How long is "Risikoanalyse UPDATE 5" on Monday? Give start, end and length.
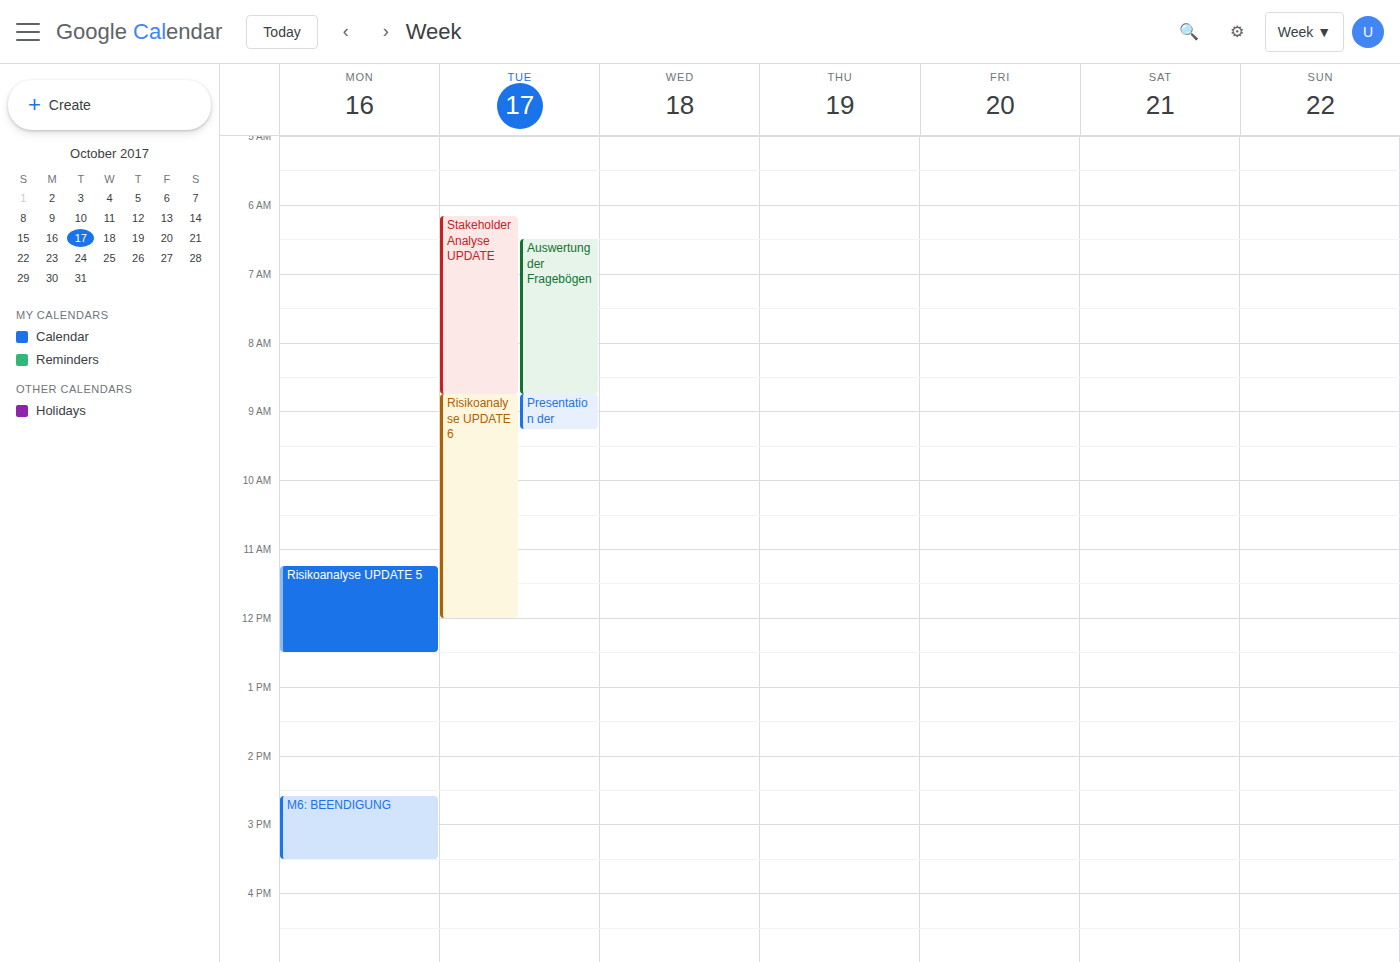
11:15 AM to 12:30 PM, 1 hour 15 minutes